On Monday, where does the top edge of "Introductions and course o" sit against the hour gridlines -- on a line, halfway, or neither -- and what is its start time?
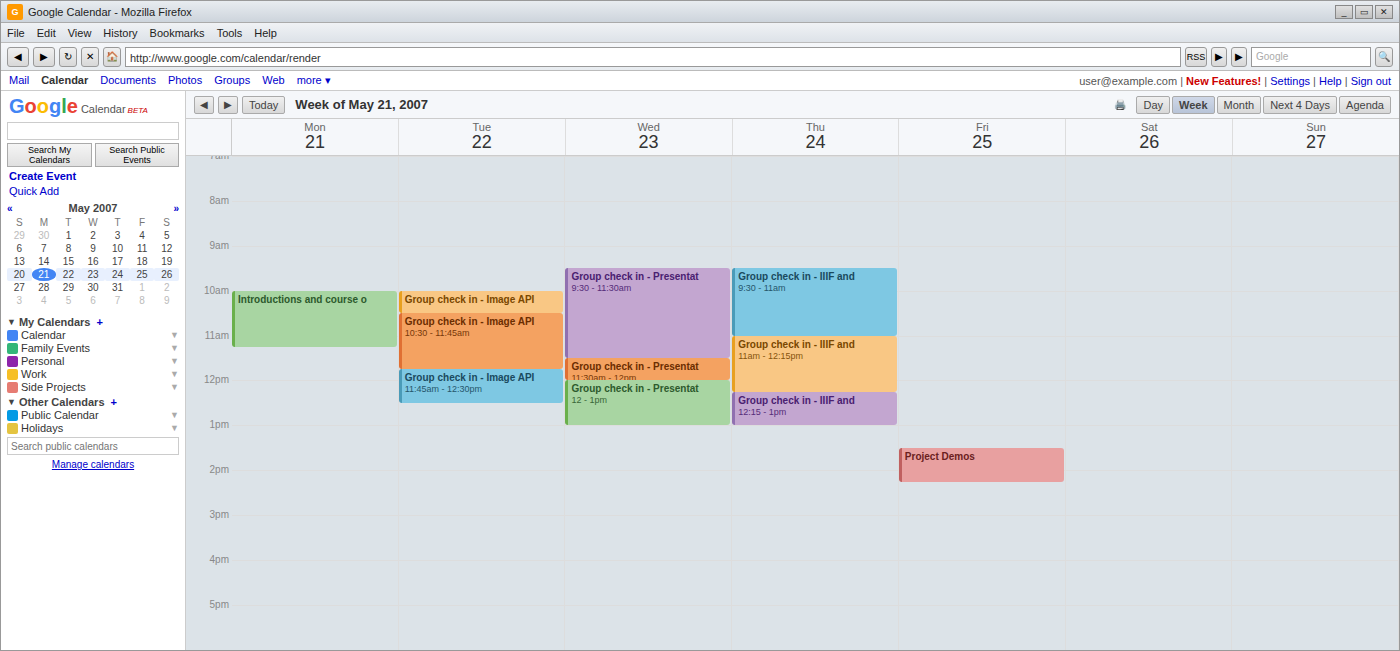
10:00 AM -- exactly on the 10 AM line.